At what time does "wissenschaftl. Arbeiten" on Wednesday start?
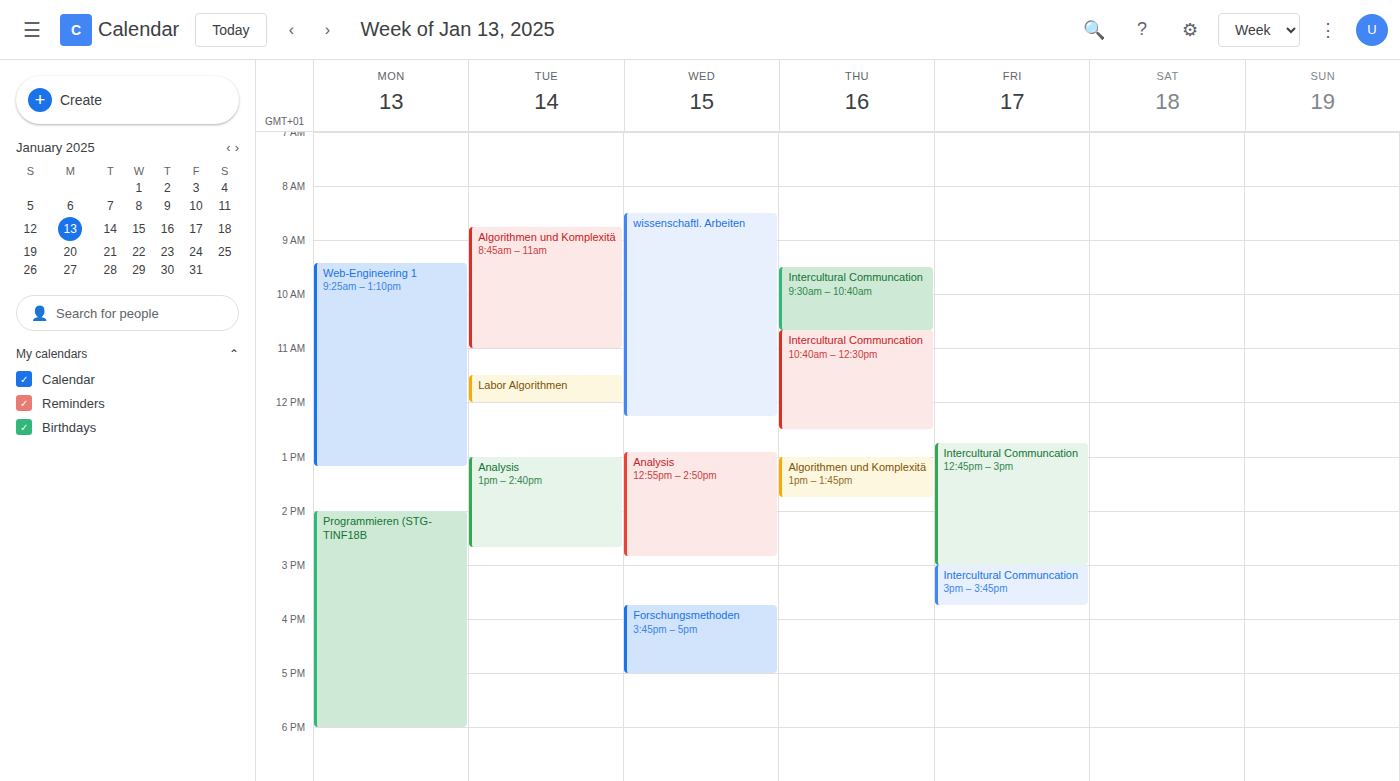
8:30 AM